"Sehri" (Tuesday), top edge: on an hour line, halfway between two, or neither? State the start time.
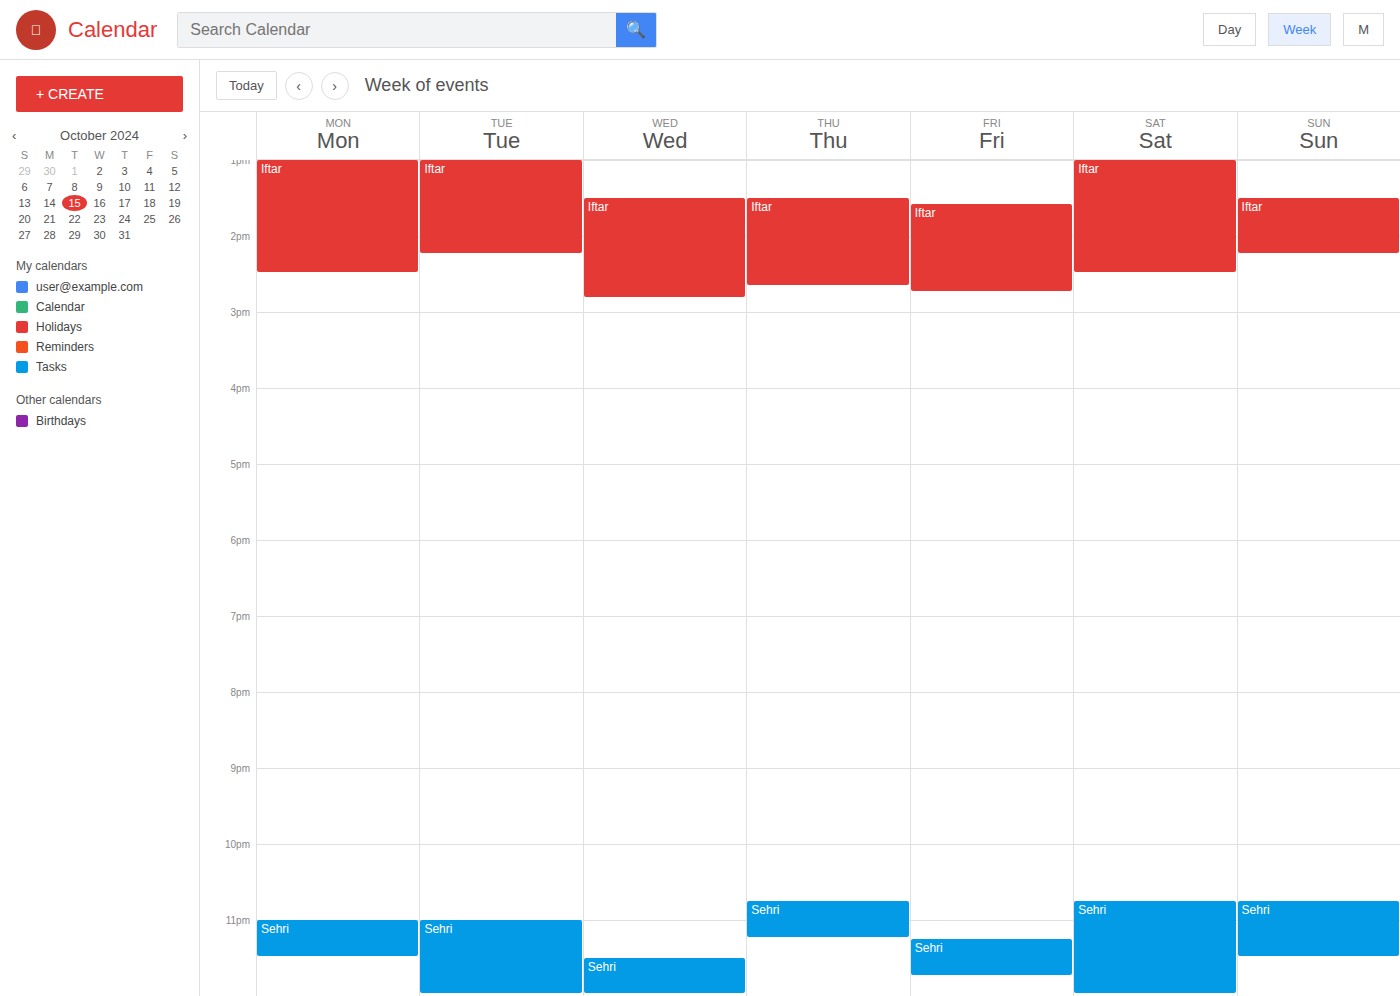
11:00 PM -- exactly on the 11 PM line.